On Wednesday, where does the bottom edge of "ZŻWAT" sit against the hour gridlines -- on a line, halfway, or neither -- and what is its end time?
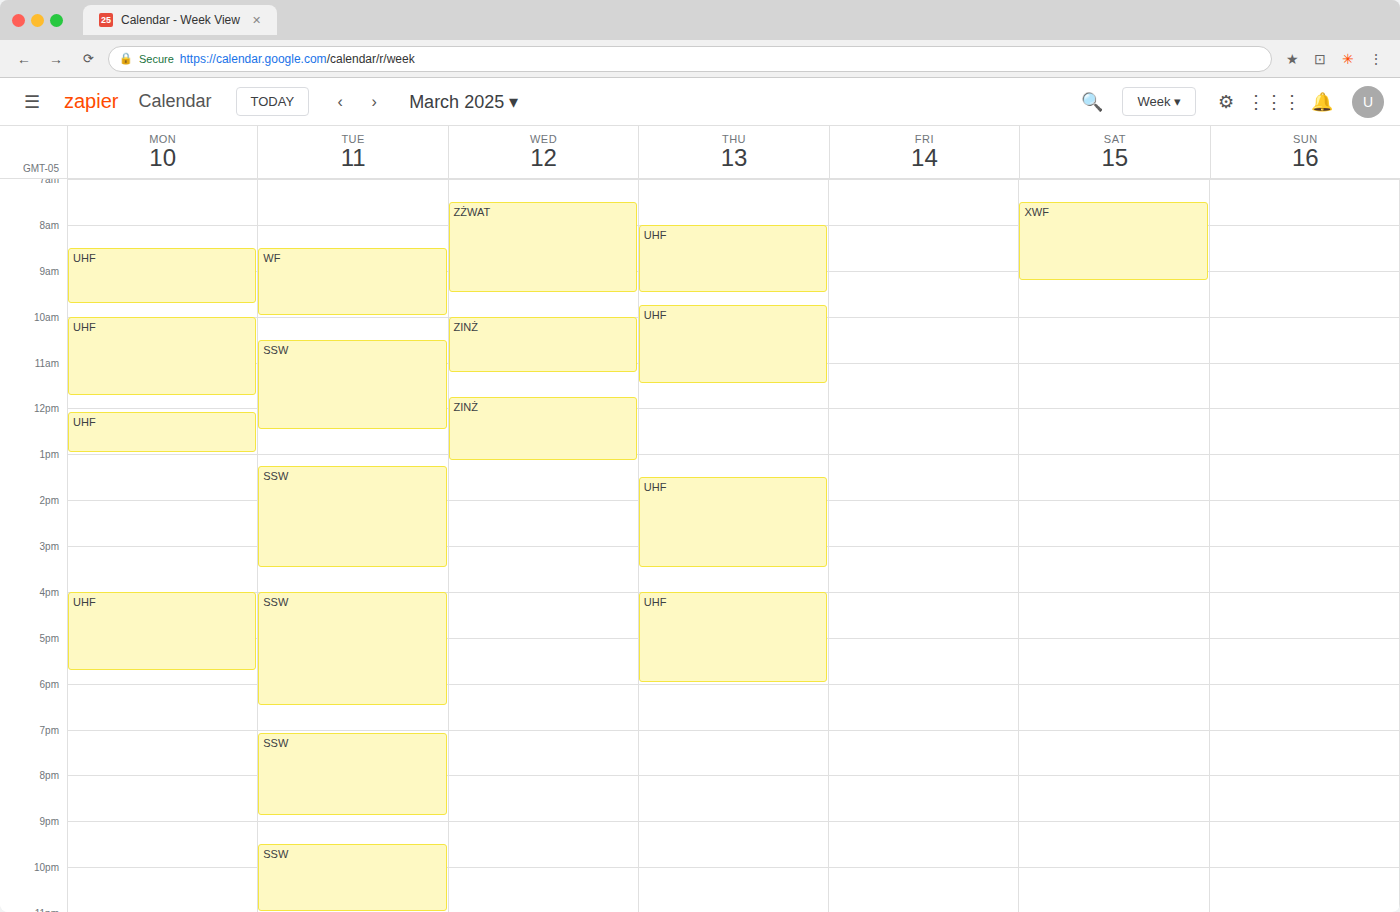
9:30 AM -- halfway between the 9 AM and 10 AM lines.